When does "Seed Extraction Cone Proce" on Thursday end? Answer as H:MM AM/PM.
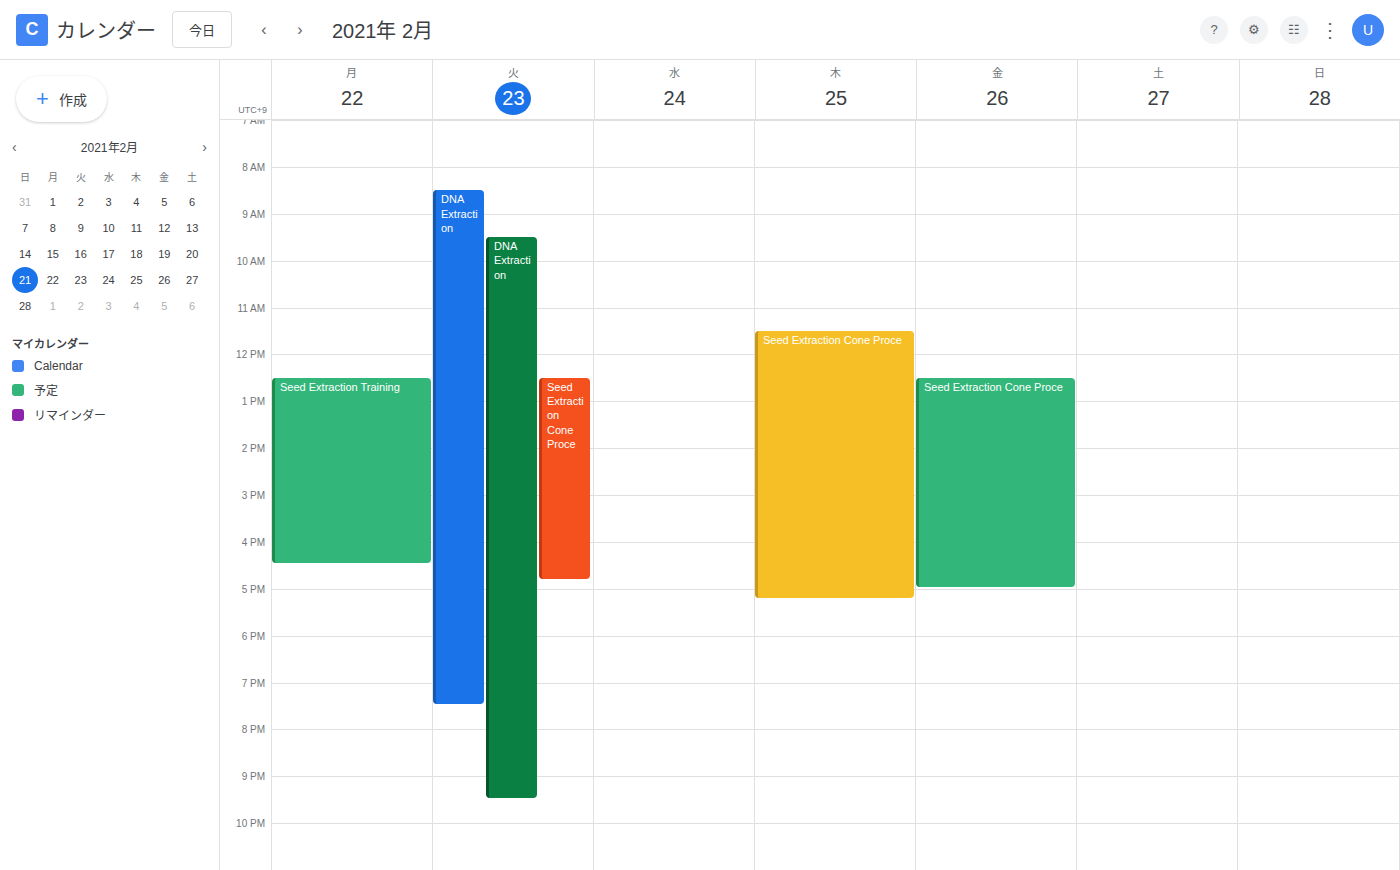
5:15 PM